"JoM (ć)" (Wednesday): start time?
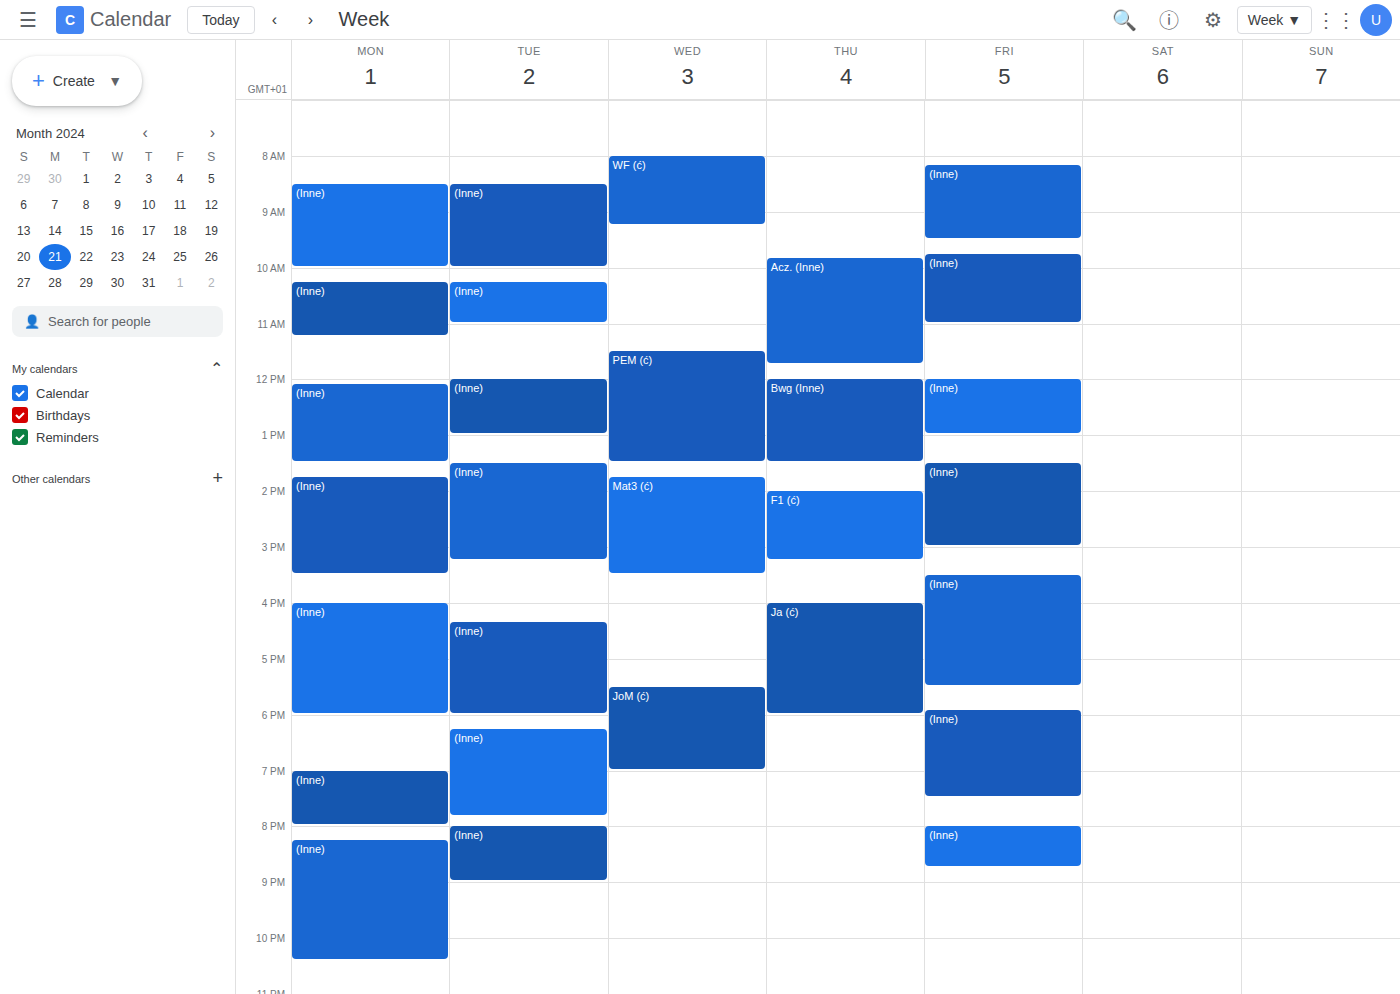
5:30 PM